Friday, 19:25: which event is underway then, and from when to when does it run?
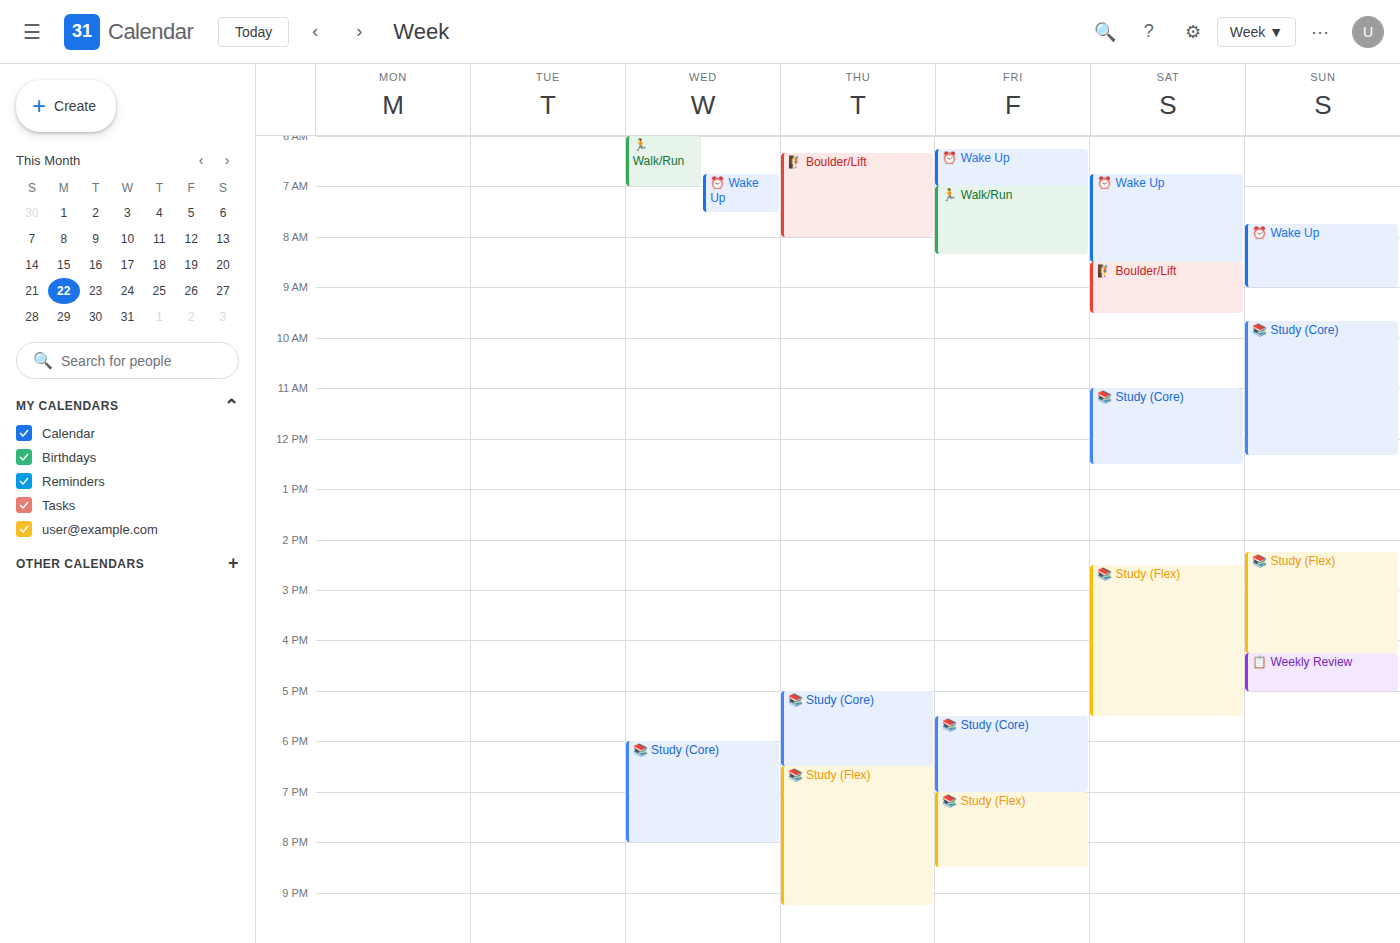
"📚 Study (Flex)", 19:00 to 20:30